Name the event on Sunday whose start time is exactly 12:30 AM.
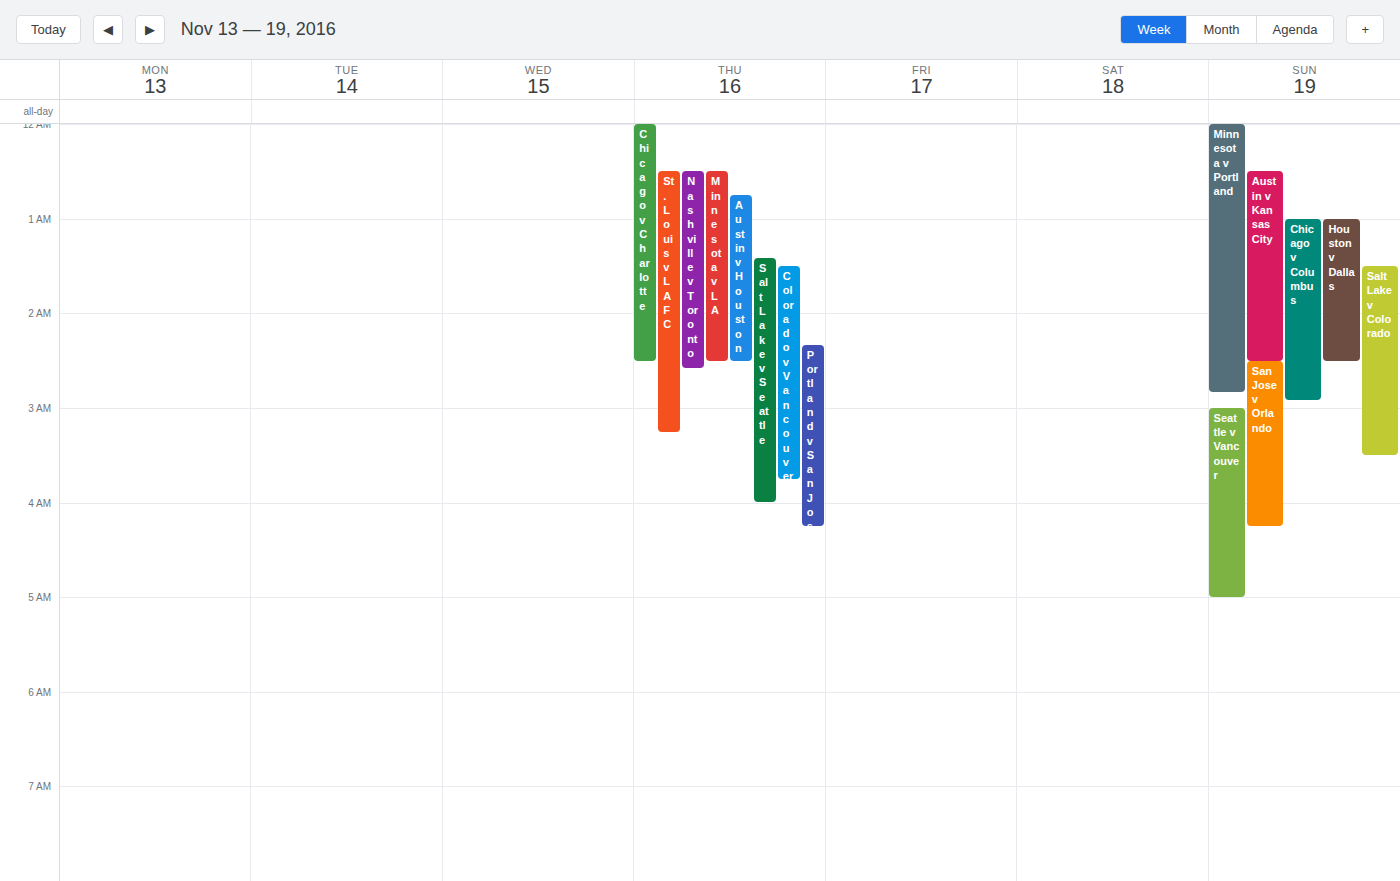
"Austin v Kansas City"